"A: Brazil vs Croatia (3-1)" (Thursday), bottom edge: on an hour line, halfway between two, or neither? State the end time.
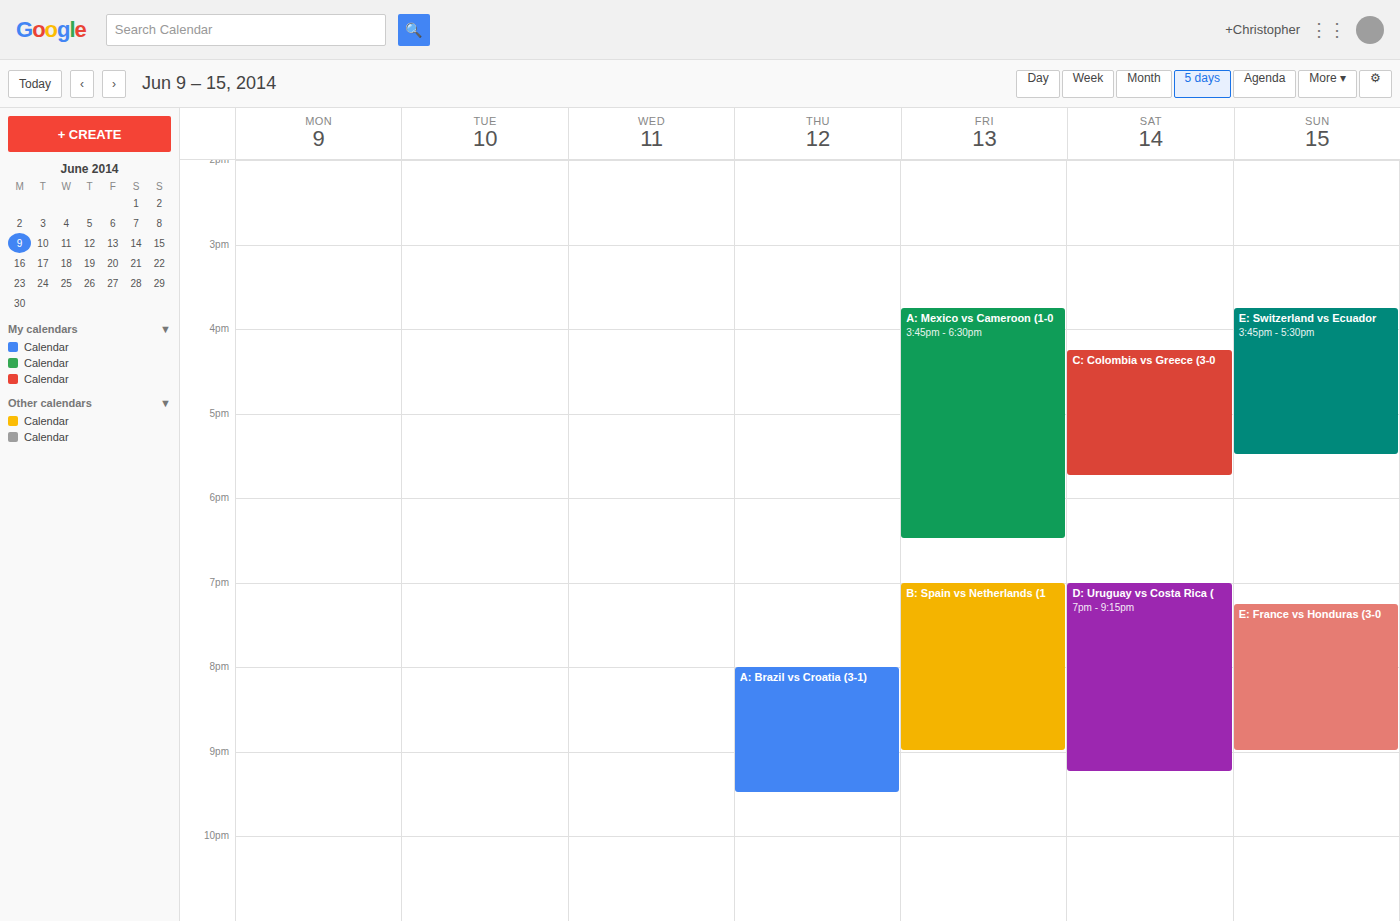
21:30 -- halfway between the 21:00 and 22:00 lines.